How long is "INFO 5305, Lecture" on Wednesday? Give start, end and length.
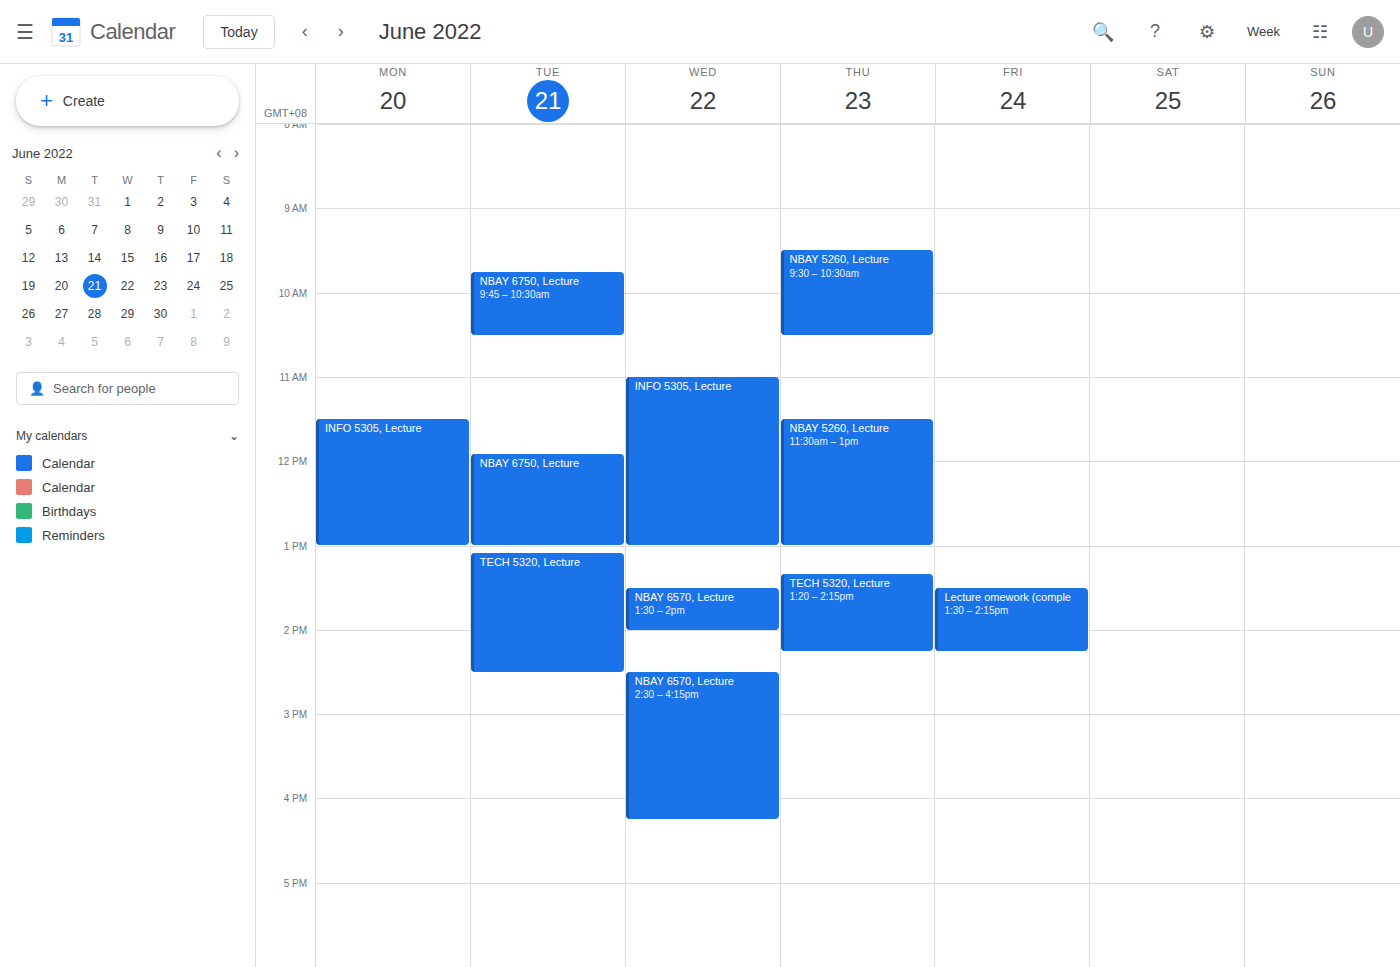
11:00 AM to 1:00 PM, 2 hours